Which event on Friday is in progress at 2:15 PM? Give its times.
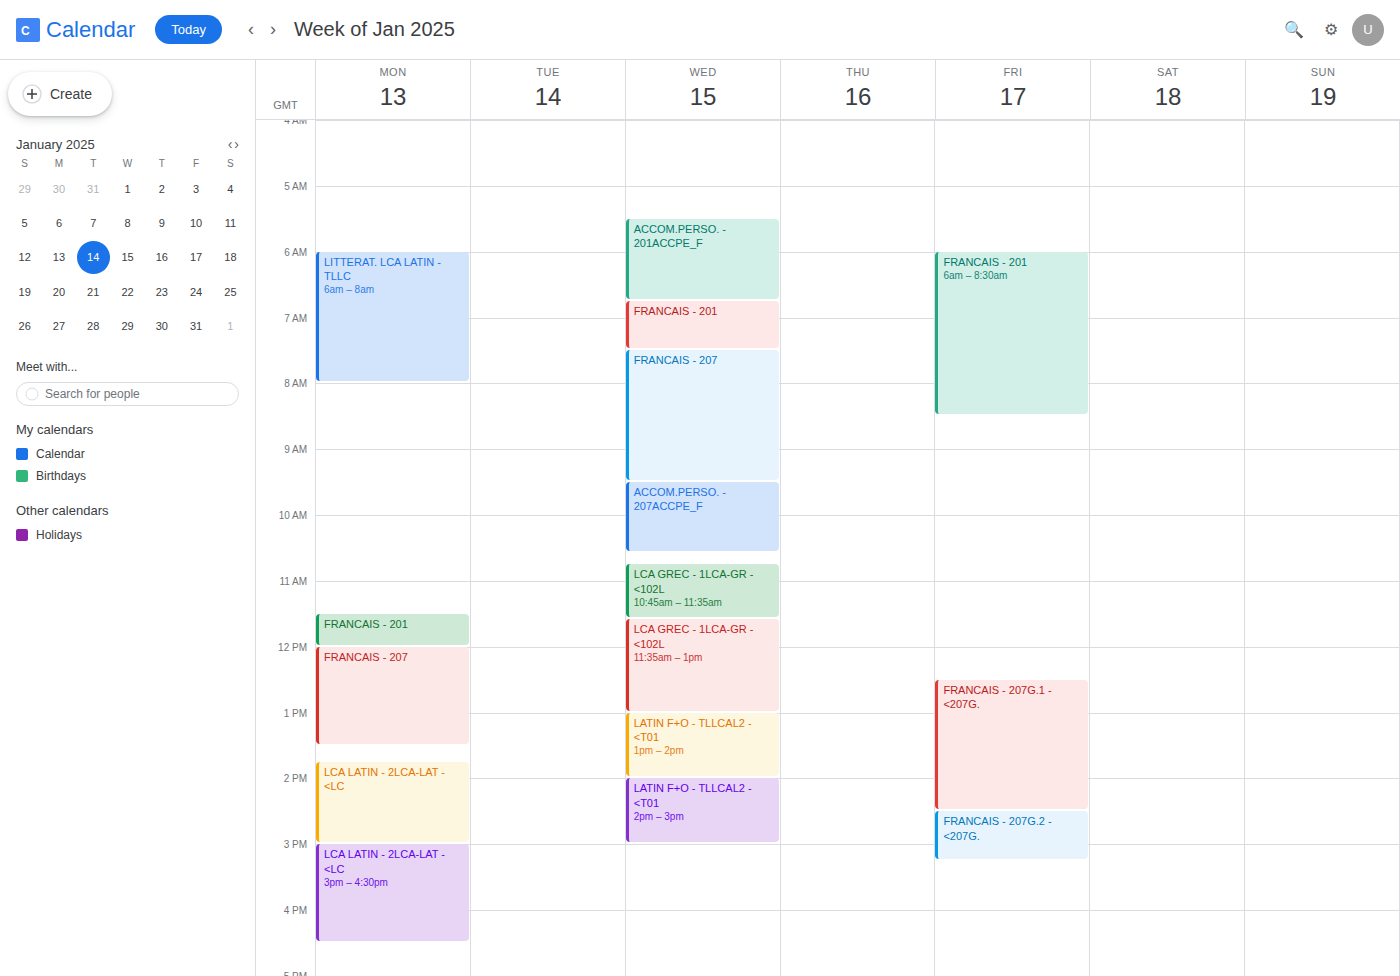
"FRANCAIS - 207G.1 - <207G.", 12:30 PM to 2:30 PM